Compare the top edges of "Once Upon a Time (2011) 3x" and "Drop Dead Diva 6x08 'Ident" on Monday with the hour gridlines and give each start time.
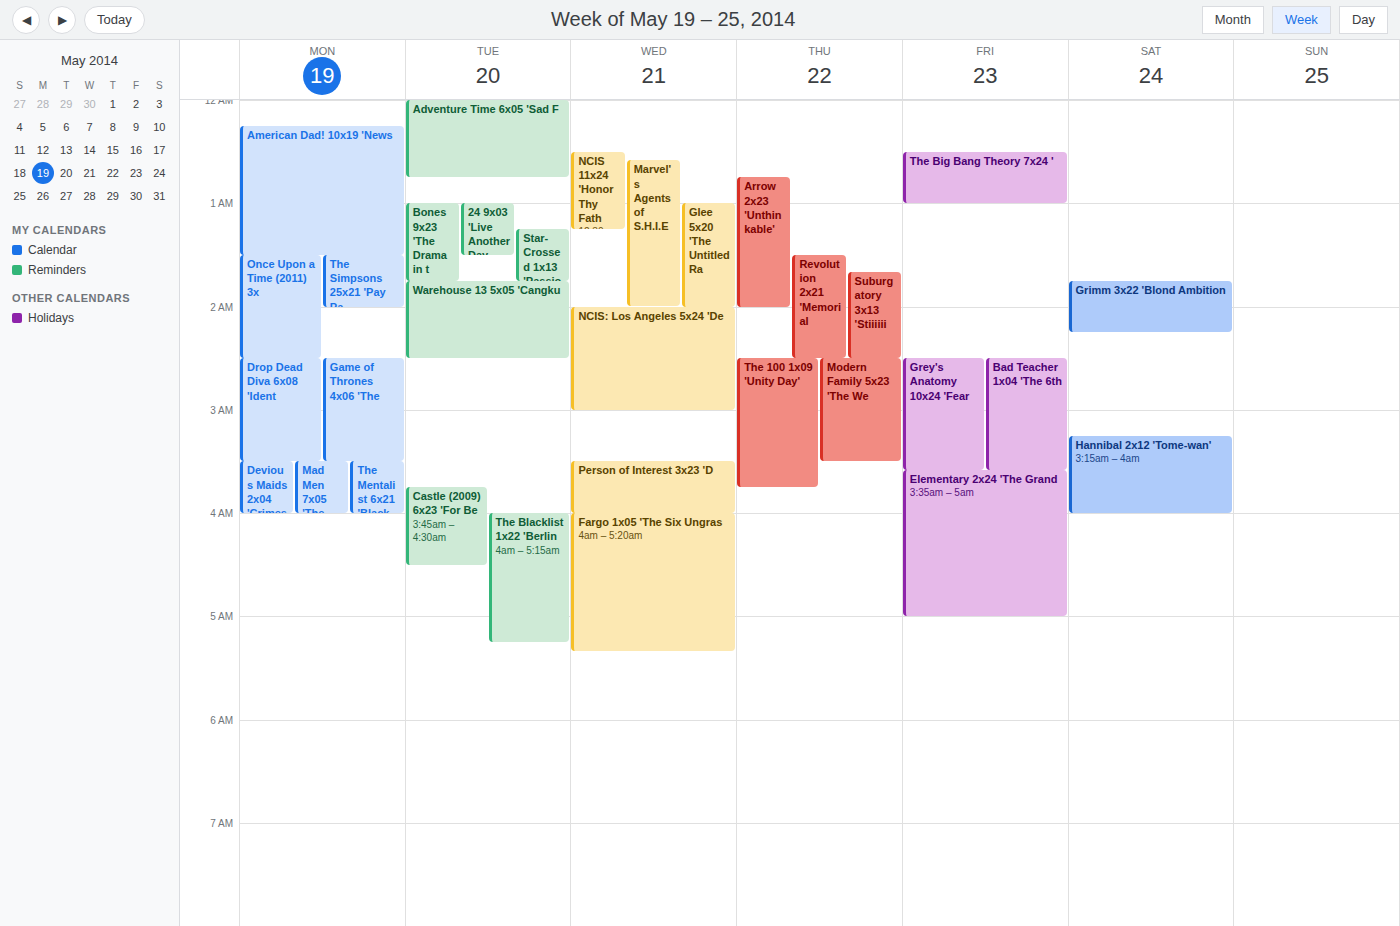
"Once Upon a Time (2011) 3x": 1:30 AM, halfway between the 1 AM and 2 AM lines. "Drop Dead Diva 6x08 'Ident": 2:30 AM, halfway between the 2 AM and 3 AM lines.